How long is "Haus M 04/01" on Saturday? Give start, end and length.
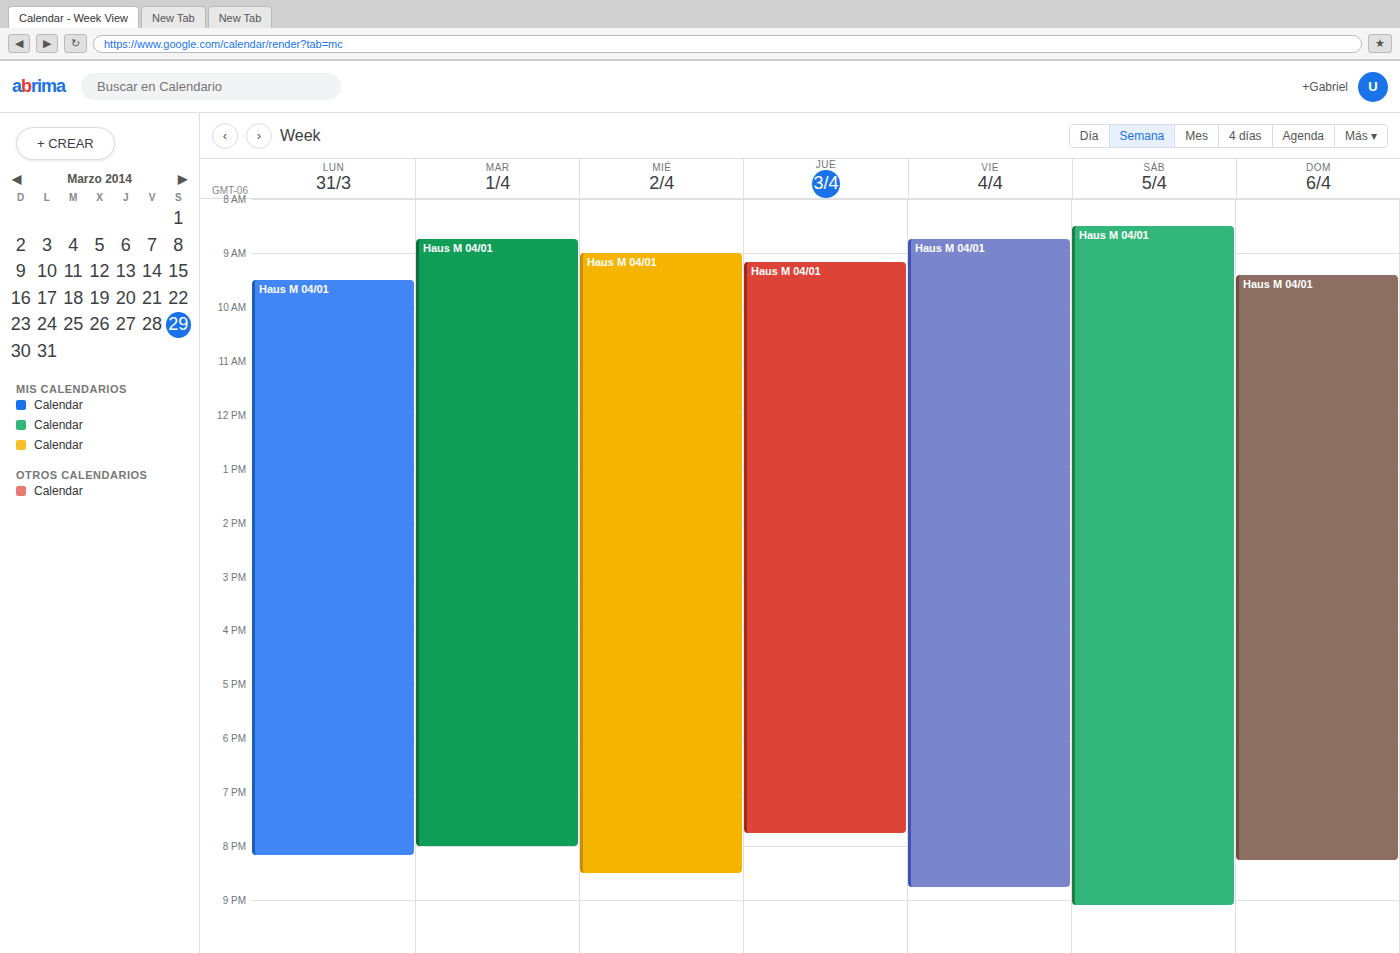
8:30 AM to 9:05 PM, 12 hours 35 minutes